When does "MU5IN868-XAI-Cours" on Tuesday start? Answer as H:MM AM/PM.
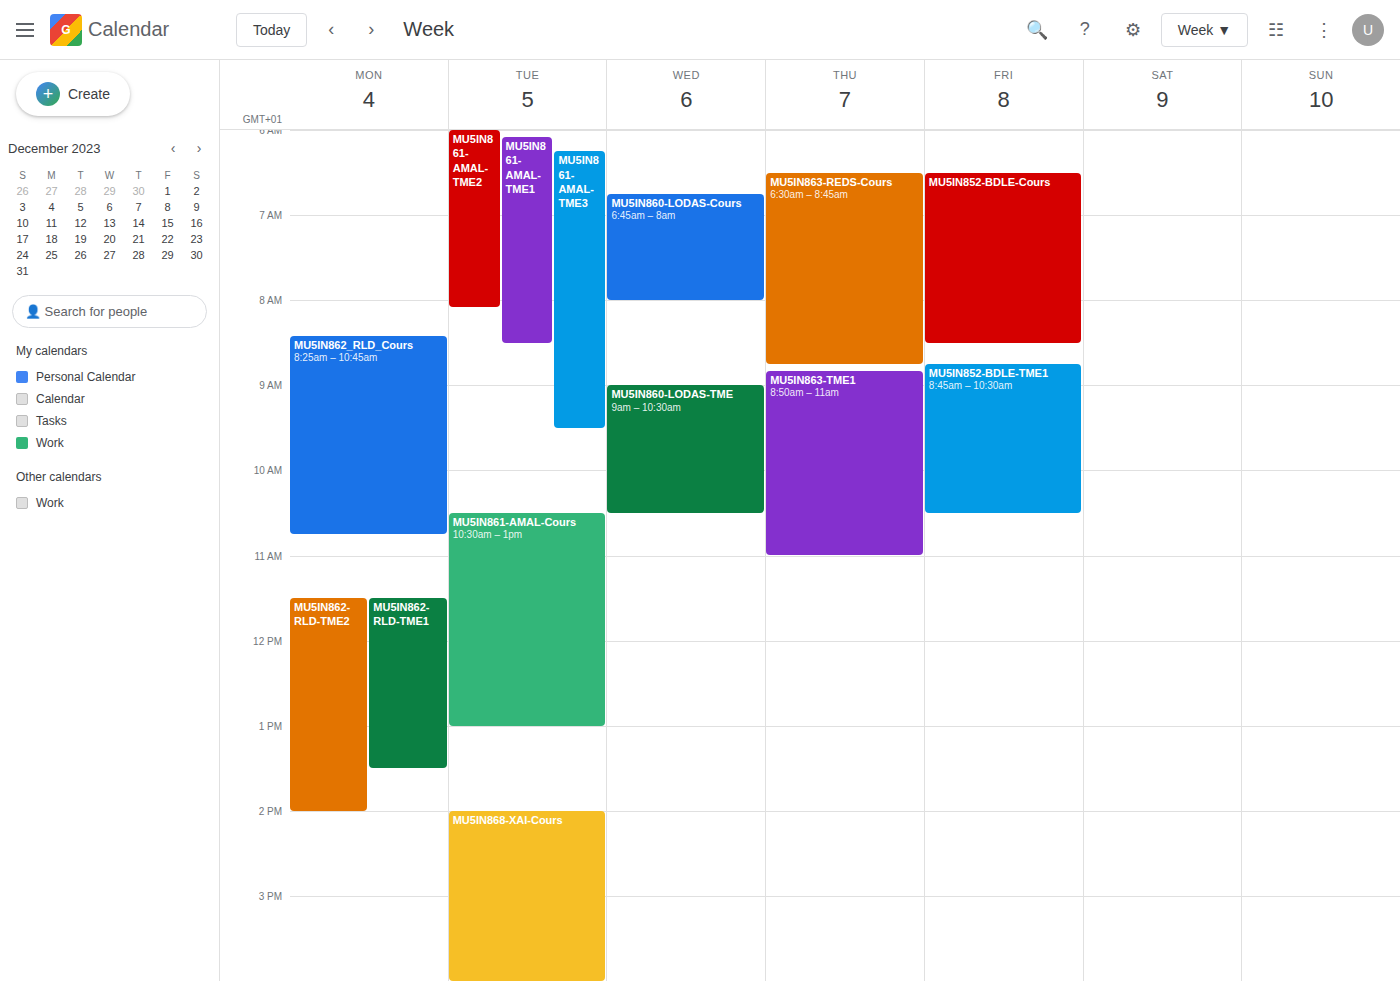
2:00 PM